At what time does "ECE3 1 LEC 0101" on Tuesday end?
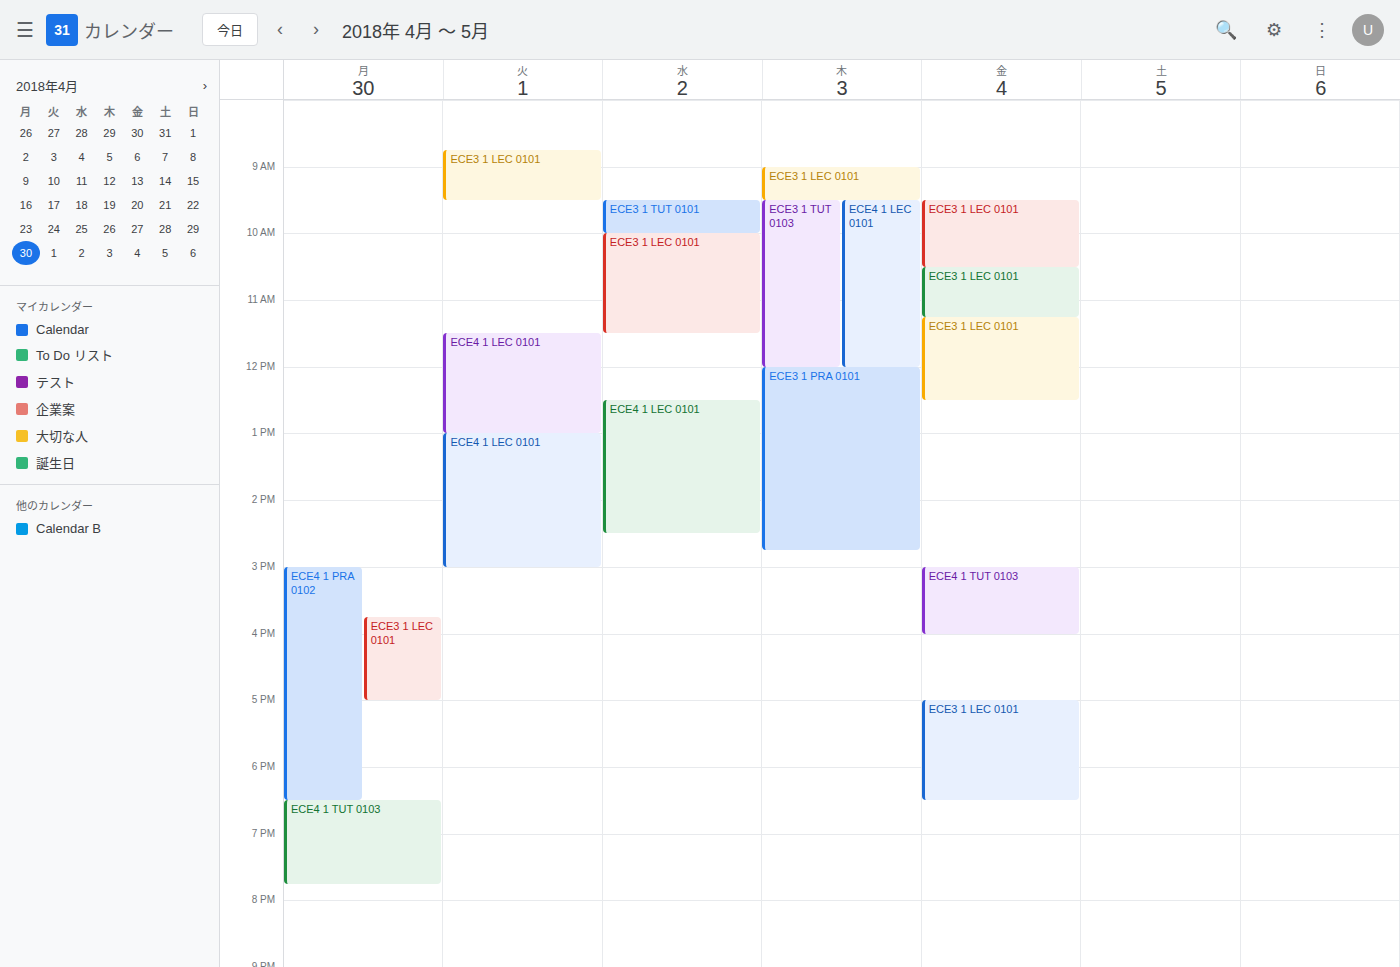
09:30